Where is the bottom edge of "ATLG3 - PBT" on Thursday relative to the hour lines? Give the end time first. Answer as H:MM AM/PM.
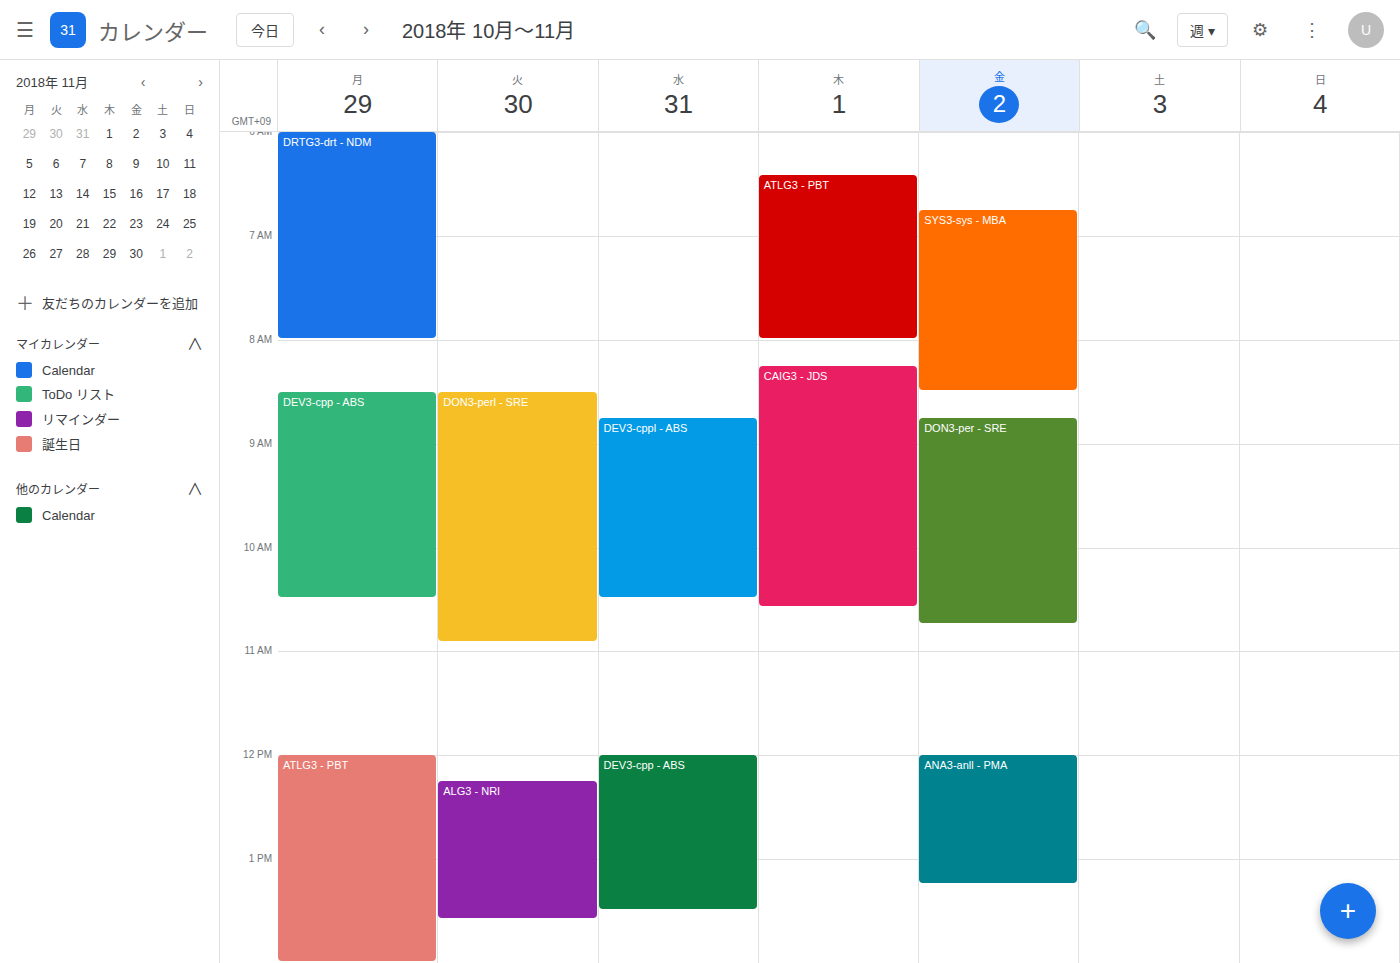
8:00 AM -- exactly on the 8 AM line.